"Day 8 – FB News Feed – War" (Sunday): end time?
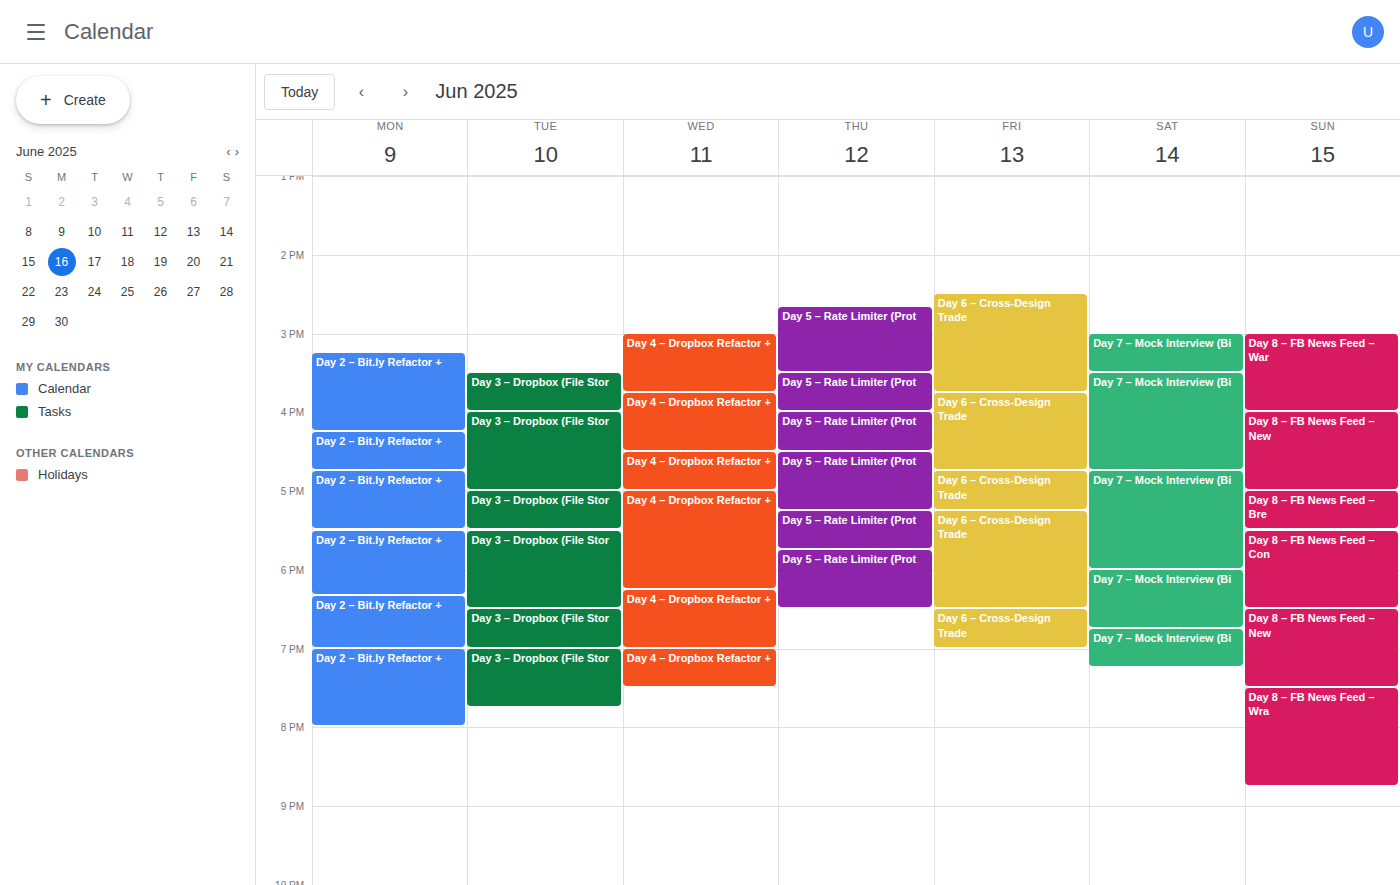
16:00